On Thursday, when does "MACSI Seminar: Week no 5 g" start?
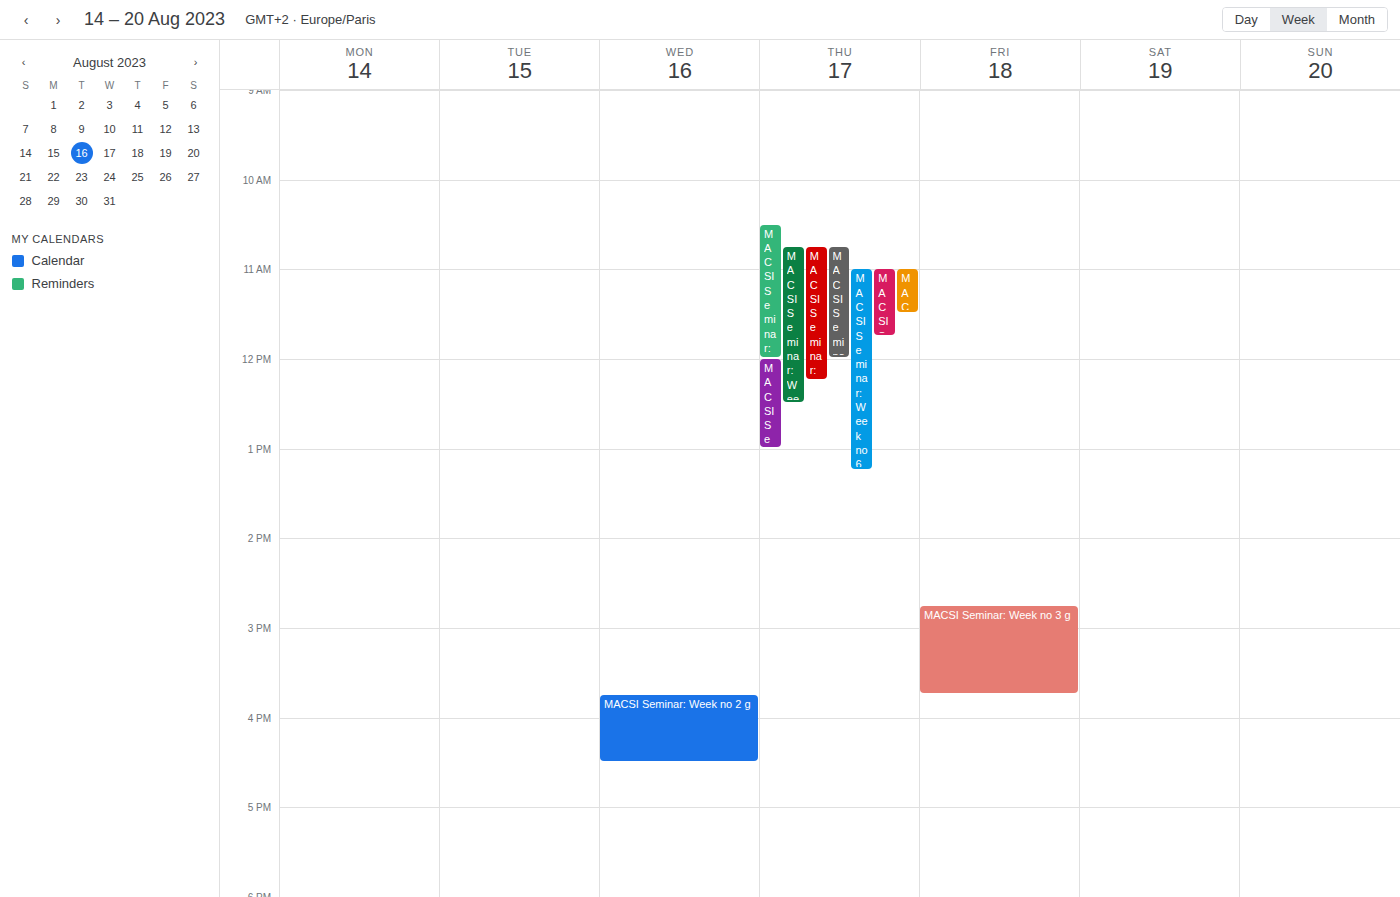
11:00 AM